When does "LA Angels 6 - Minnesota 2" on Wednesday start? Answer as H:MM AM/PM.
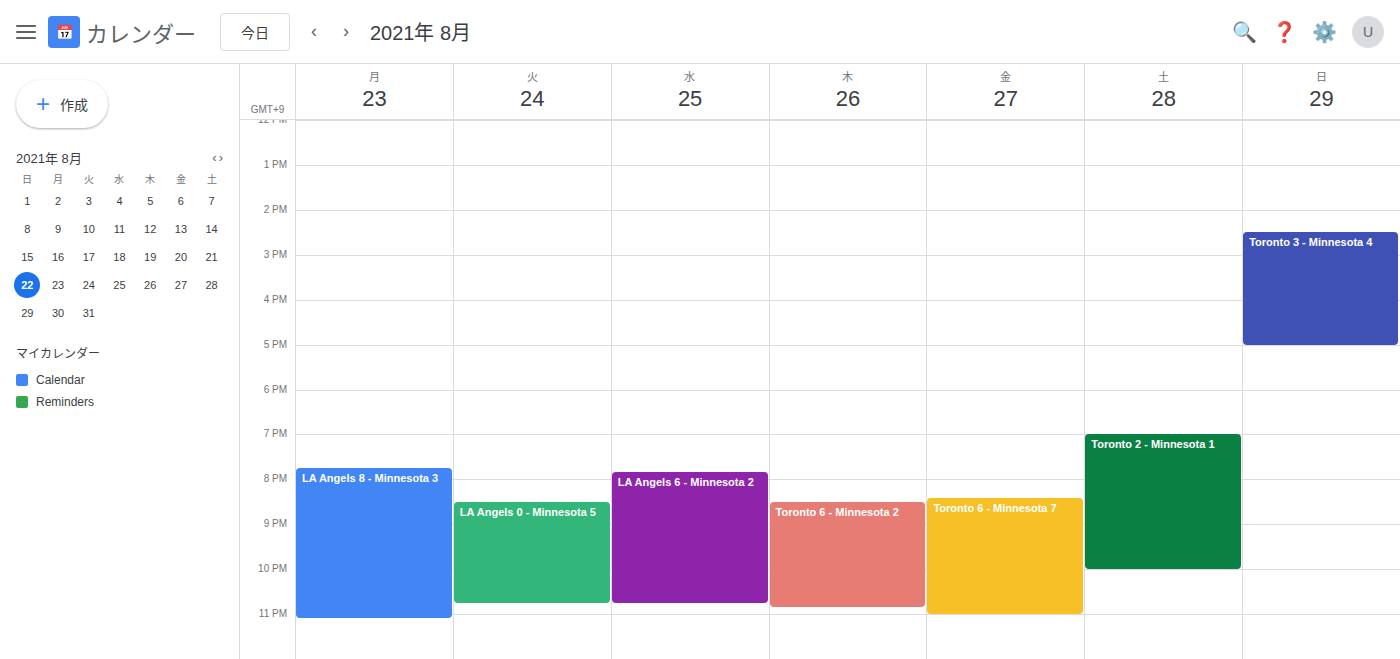
7:50 PM